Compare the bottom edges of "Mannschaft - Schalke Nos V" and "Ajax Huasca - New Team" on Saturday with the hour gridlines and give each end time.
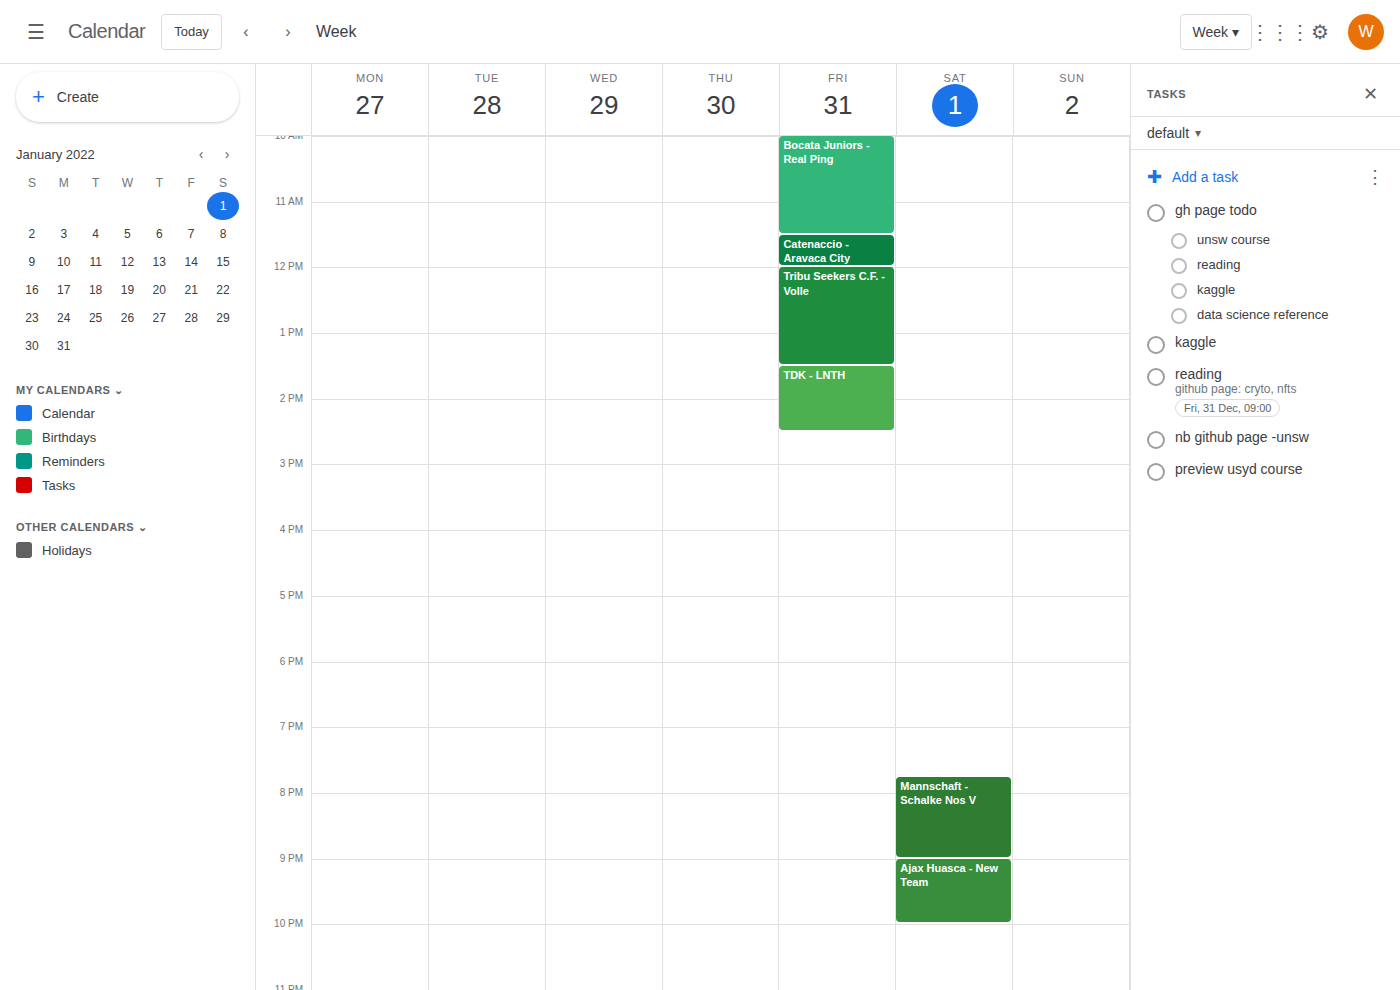
"Mannschaft - Schalke Nos V": 9:00 PM, exactly on the 9 PM line. "Ajax Huasca - New Team": 10:00 PM, exactly on the 10 PM line.